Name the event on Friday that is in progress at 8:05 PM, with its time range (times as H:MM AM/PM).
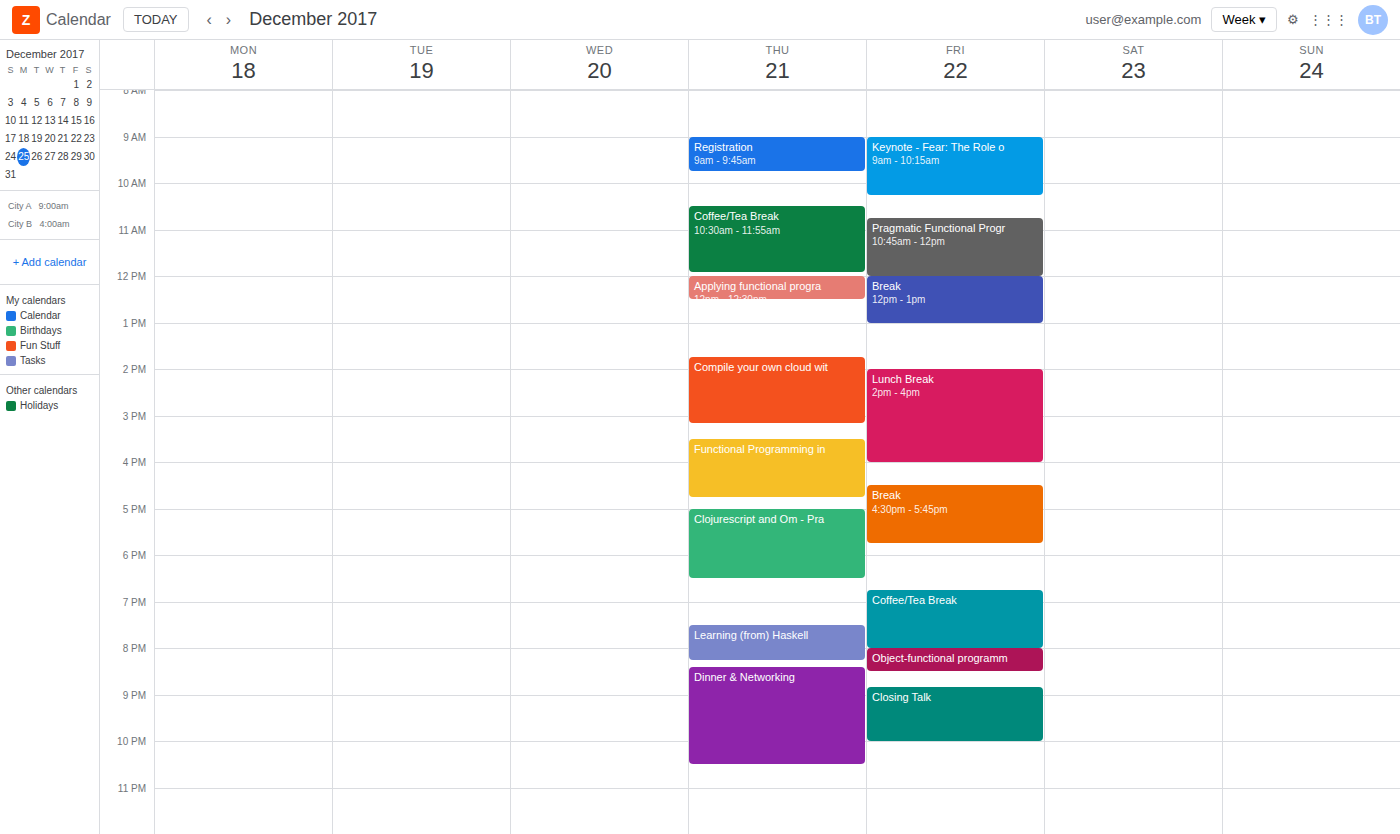
"Object-functional programm", 8:00 PM to 8:30 PM